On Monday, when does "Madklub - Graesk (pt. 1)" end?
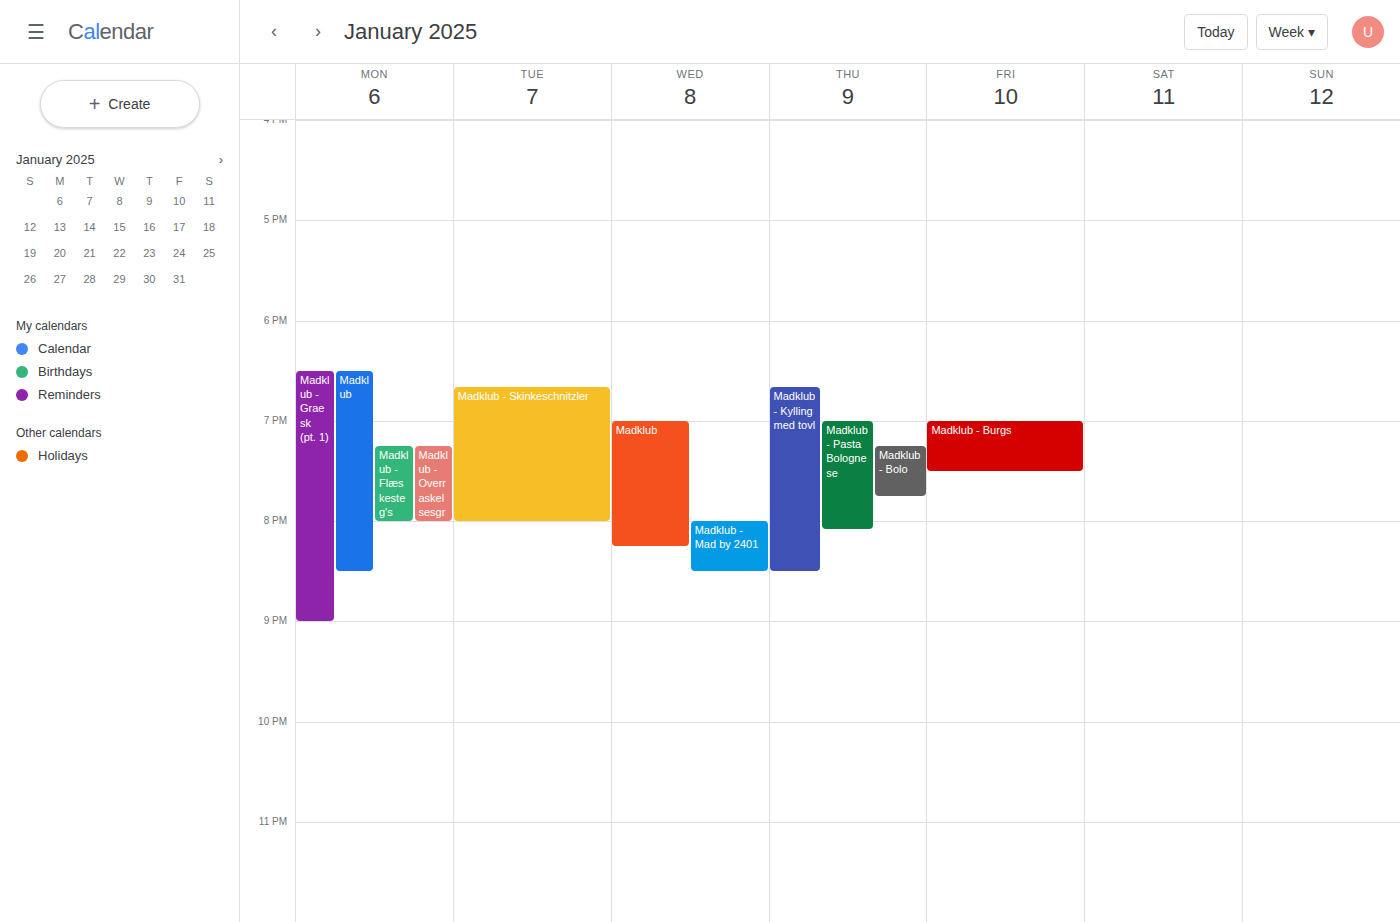
9:00 PM